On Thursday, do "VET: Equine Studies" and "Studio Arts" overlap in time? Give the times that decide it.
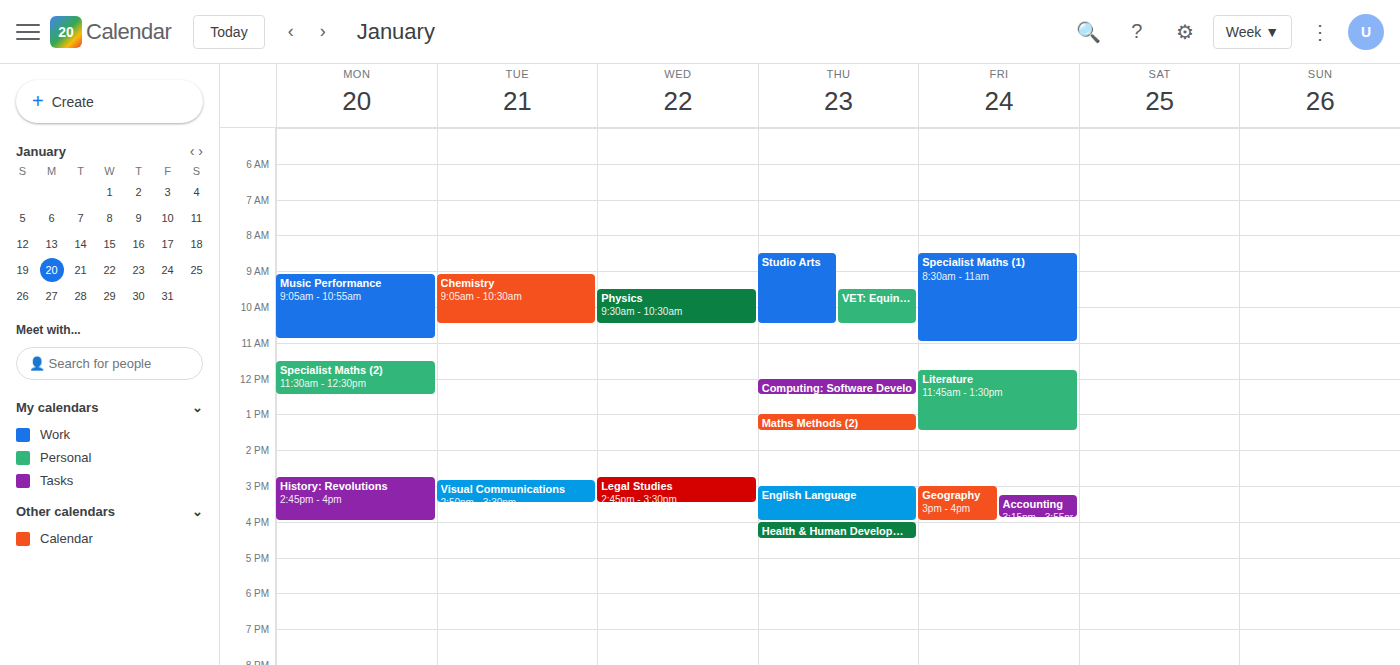
"VET: Equine Studies" starts at 9:30 AM, before "Studio Arts" ends at 10:30 AM -- they overlap.